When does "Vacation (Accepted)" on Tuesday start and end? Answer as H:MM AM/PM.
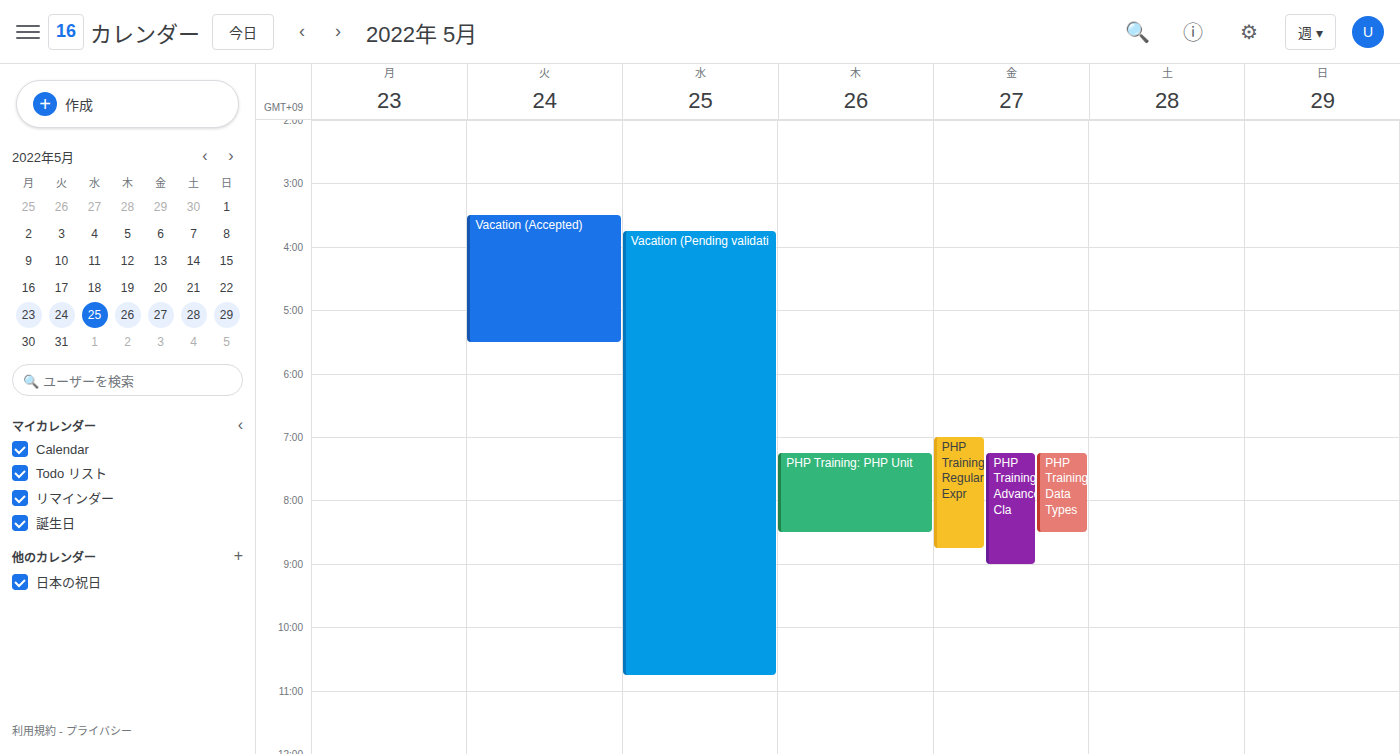
3:30 AM to 5:30 AM